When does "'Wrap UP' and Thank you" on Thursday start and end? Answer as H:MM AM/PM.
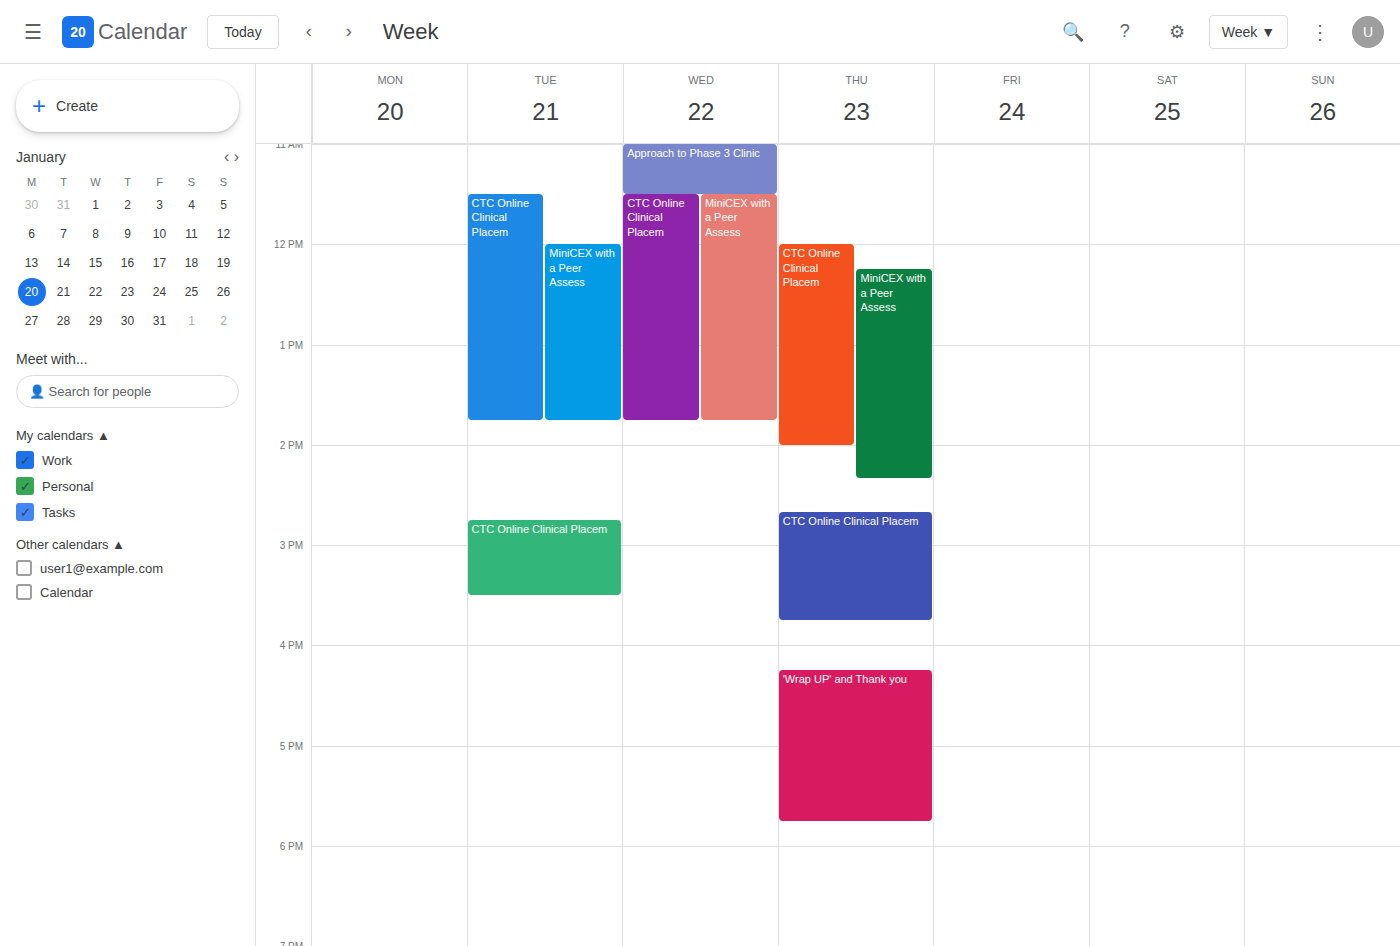
4:15 PM to 5:45 PM